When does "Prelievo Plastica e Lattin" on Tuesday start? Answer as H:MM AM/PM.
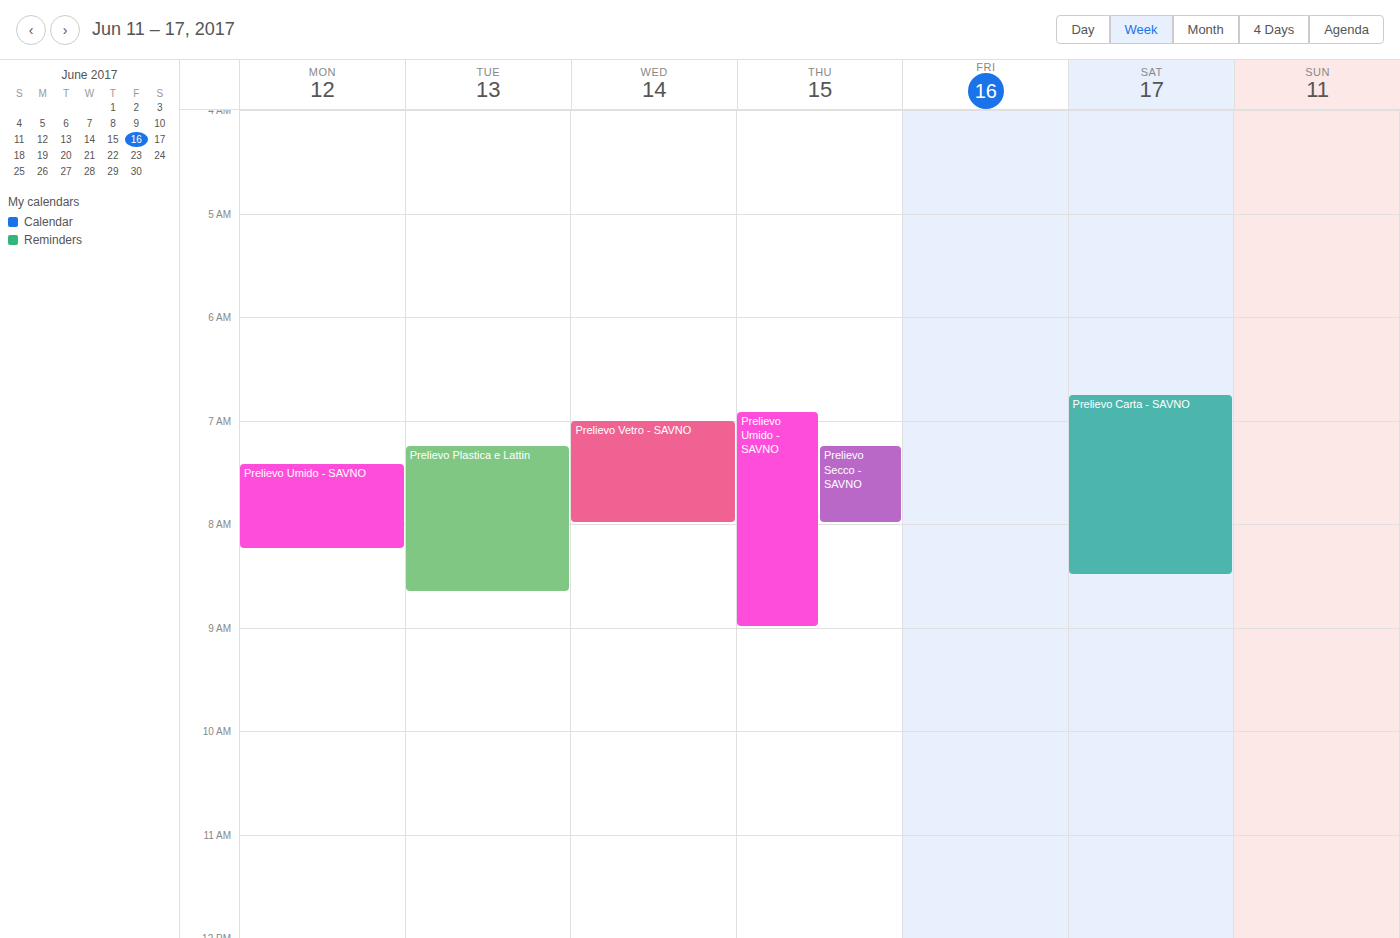
7:15 AM